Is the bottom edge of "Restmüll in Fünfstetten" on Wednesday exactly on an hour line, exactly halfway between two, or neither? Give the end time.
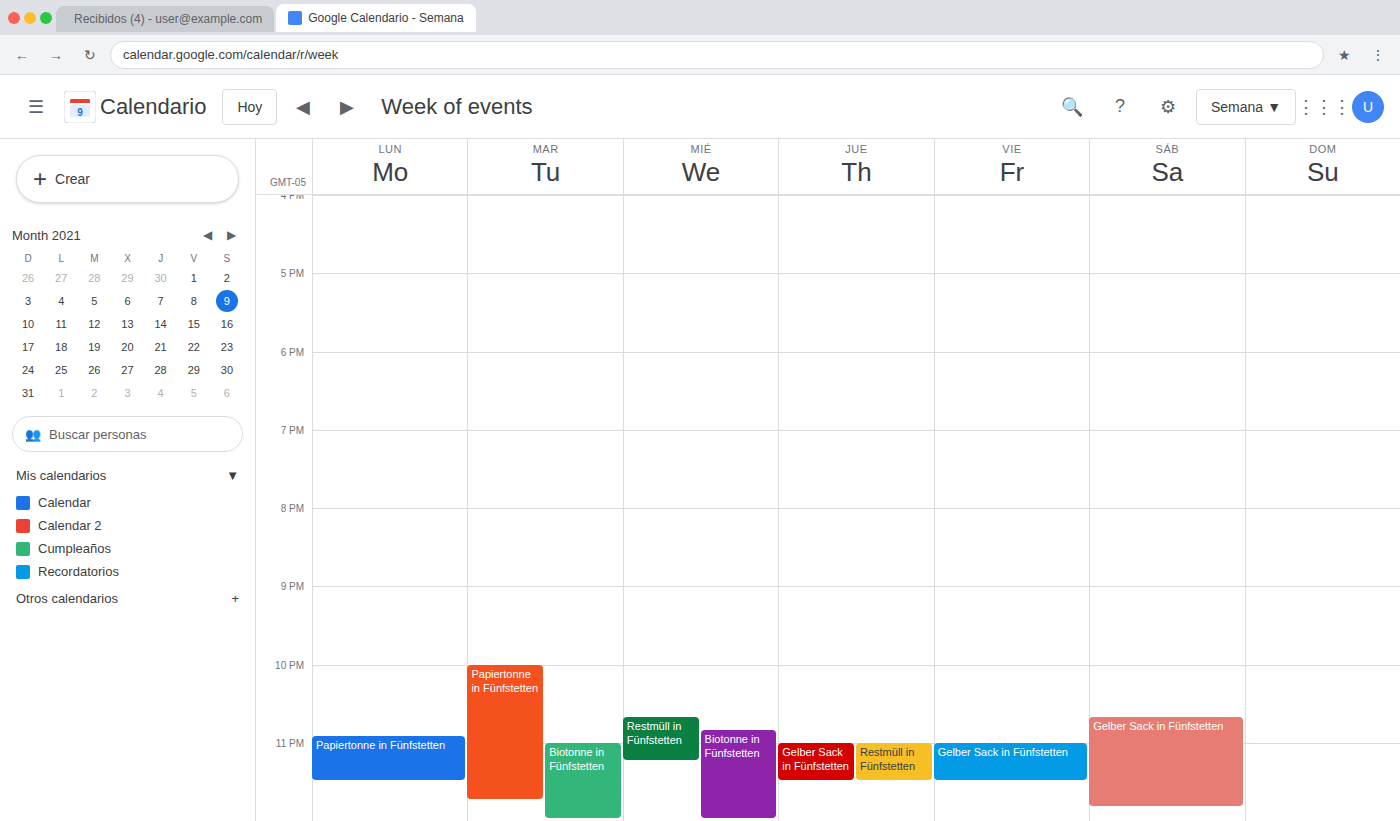
11:15 PM -- neither: a quarter of the way from the 11 PM line to the 12 AM line.